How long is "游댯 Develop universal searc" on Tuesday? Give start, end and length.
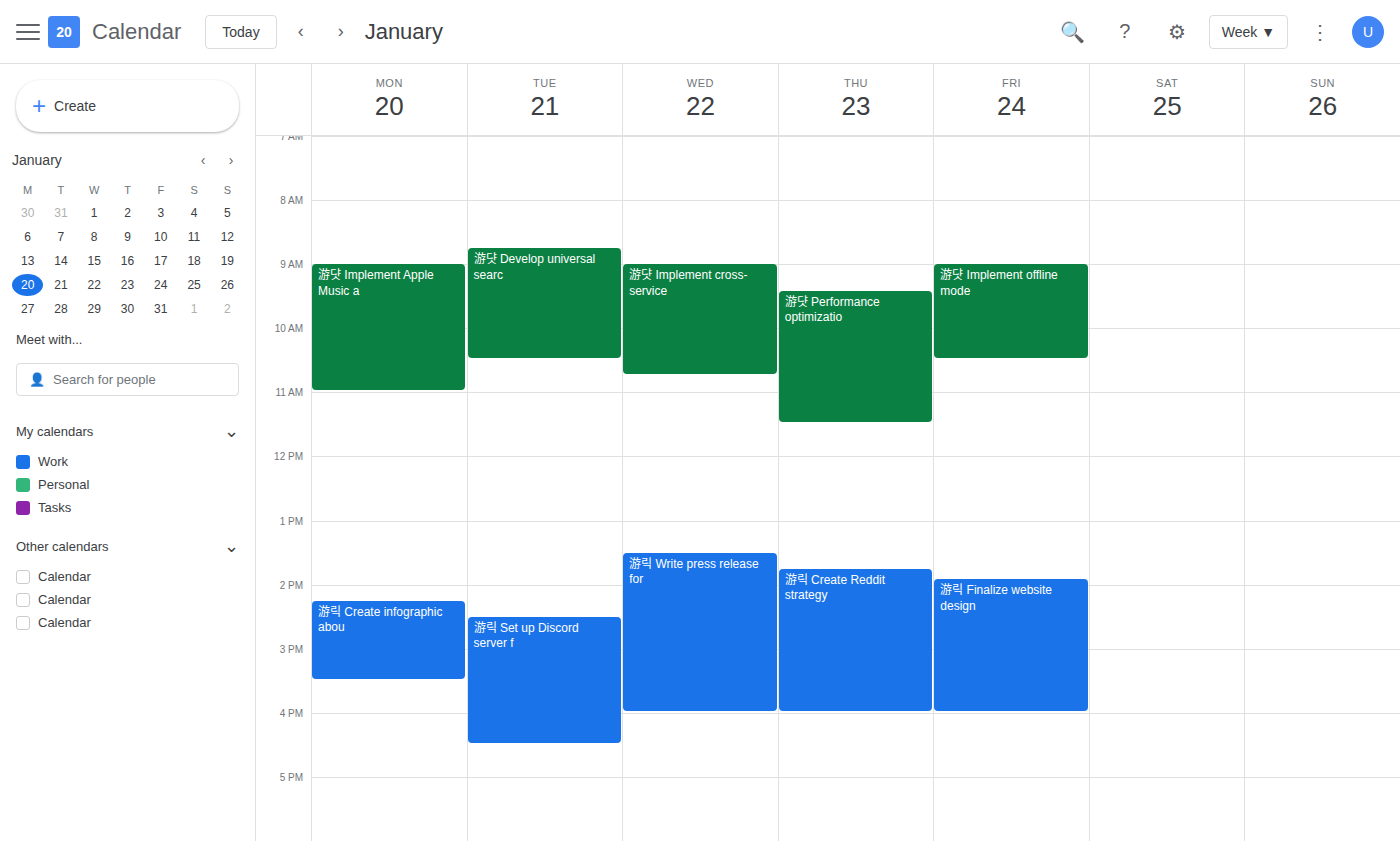
8:45 AM to 10:30 AM, 1 hour 45 minutes